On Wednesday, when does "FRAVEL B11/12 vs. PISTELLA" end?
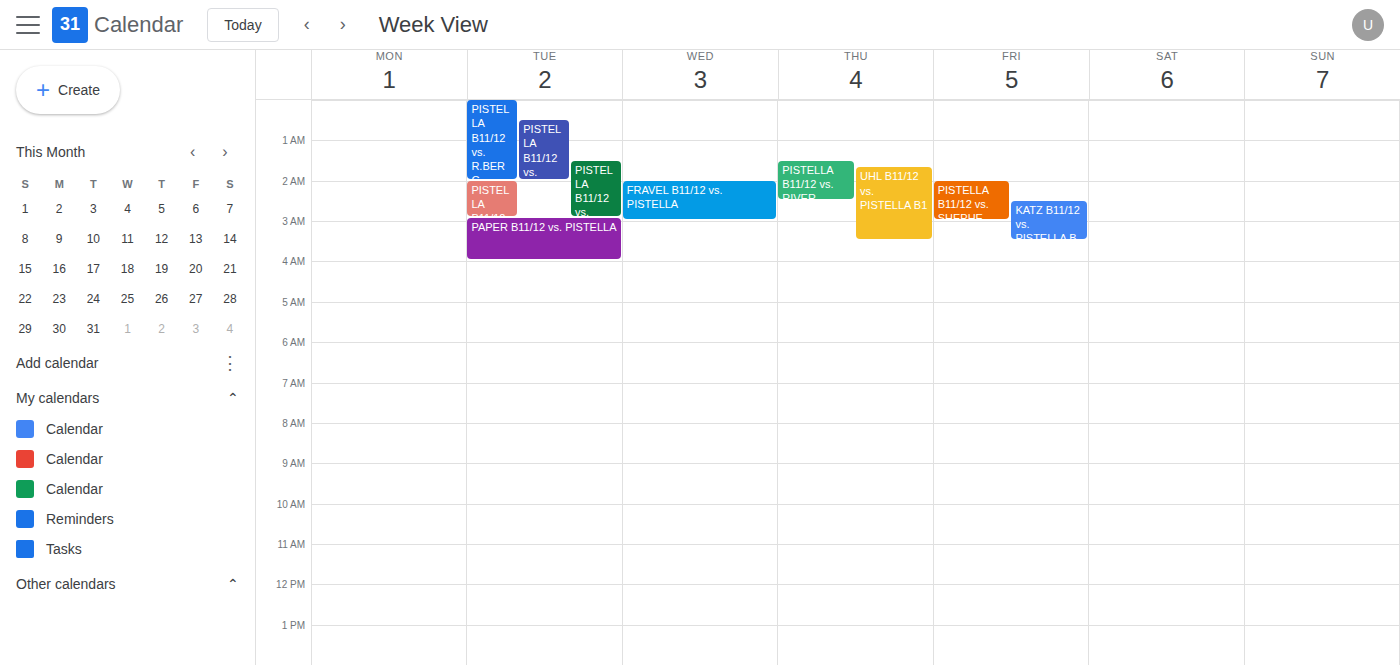
3:00 AM